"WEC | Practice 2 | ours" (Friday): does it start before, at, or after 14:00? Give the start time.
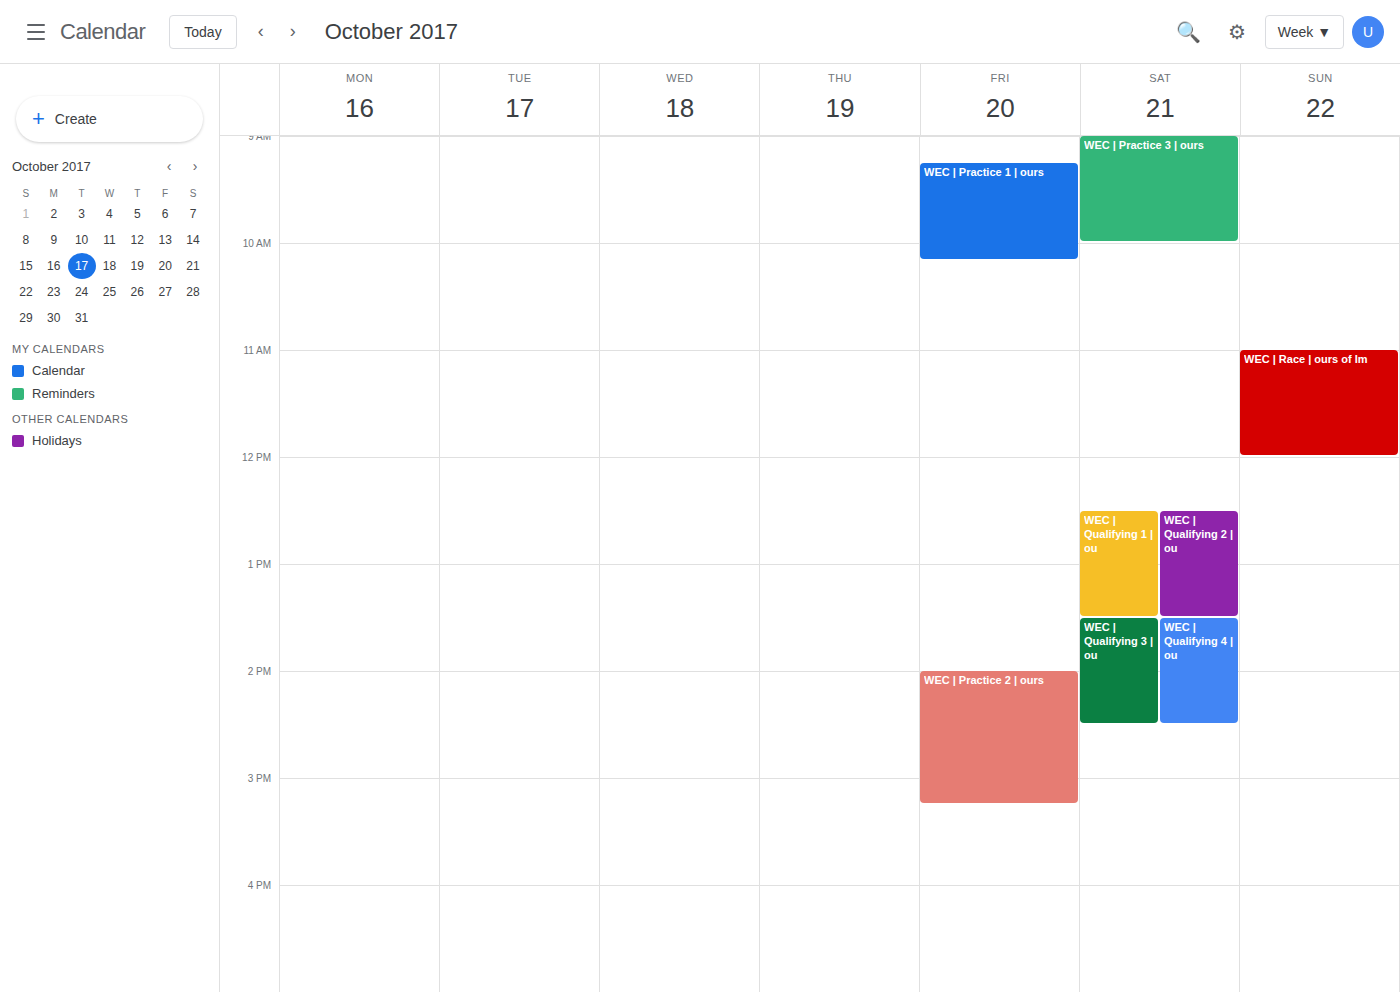
14:00 -- exactly at 14:00, on the 14:00 line.